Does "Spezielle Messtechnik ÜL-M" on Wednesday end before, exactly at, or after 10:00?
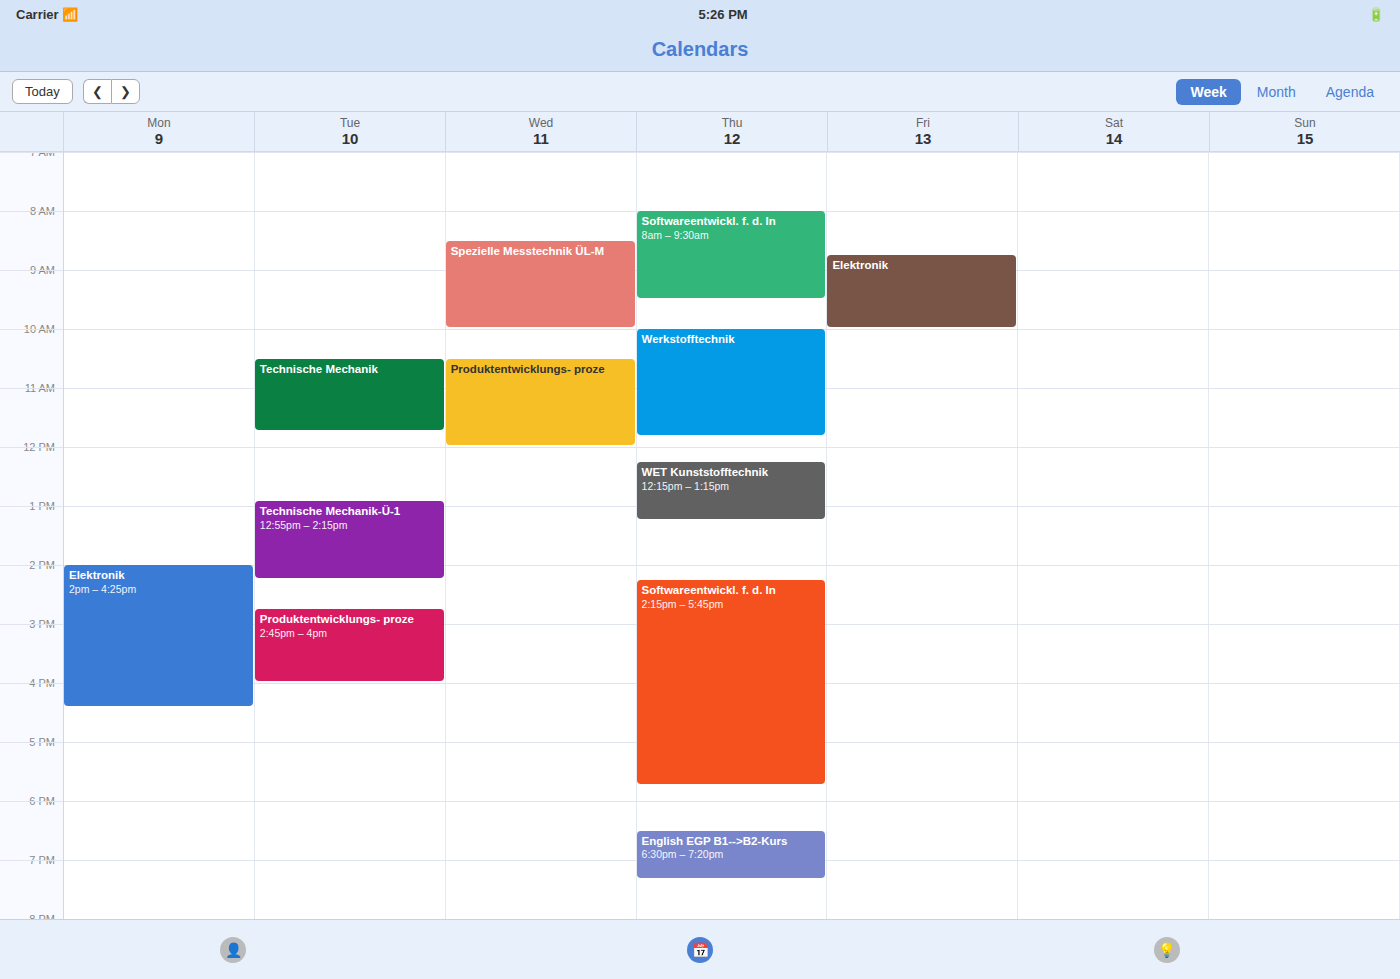
10:00 -- exactly at 10:00, on the 10:00 line.